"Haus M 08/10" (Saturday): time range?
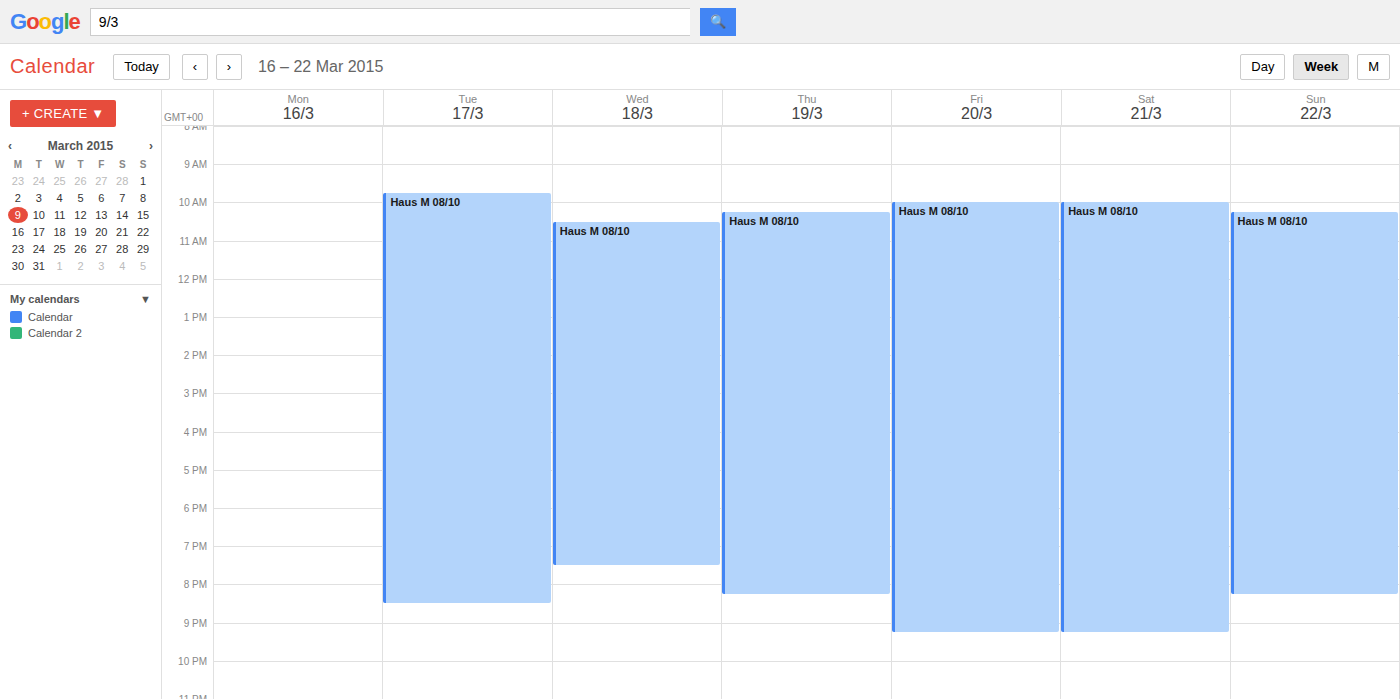
10:00 AM to 9:15 PM